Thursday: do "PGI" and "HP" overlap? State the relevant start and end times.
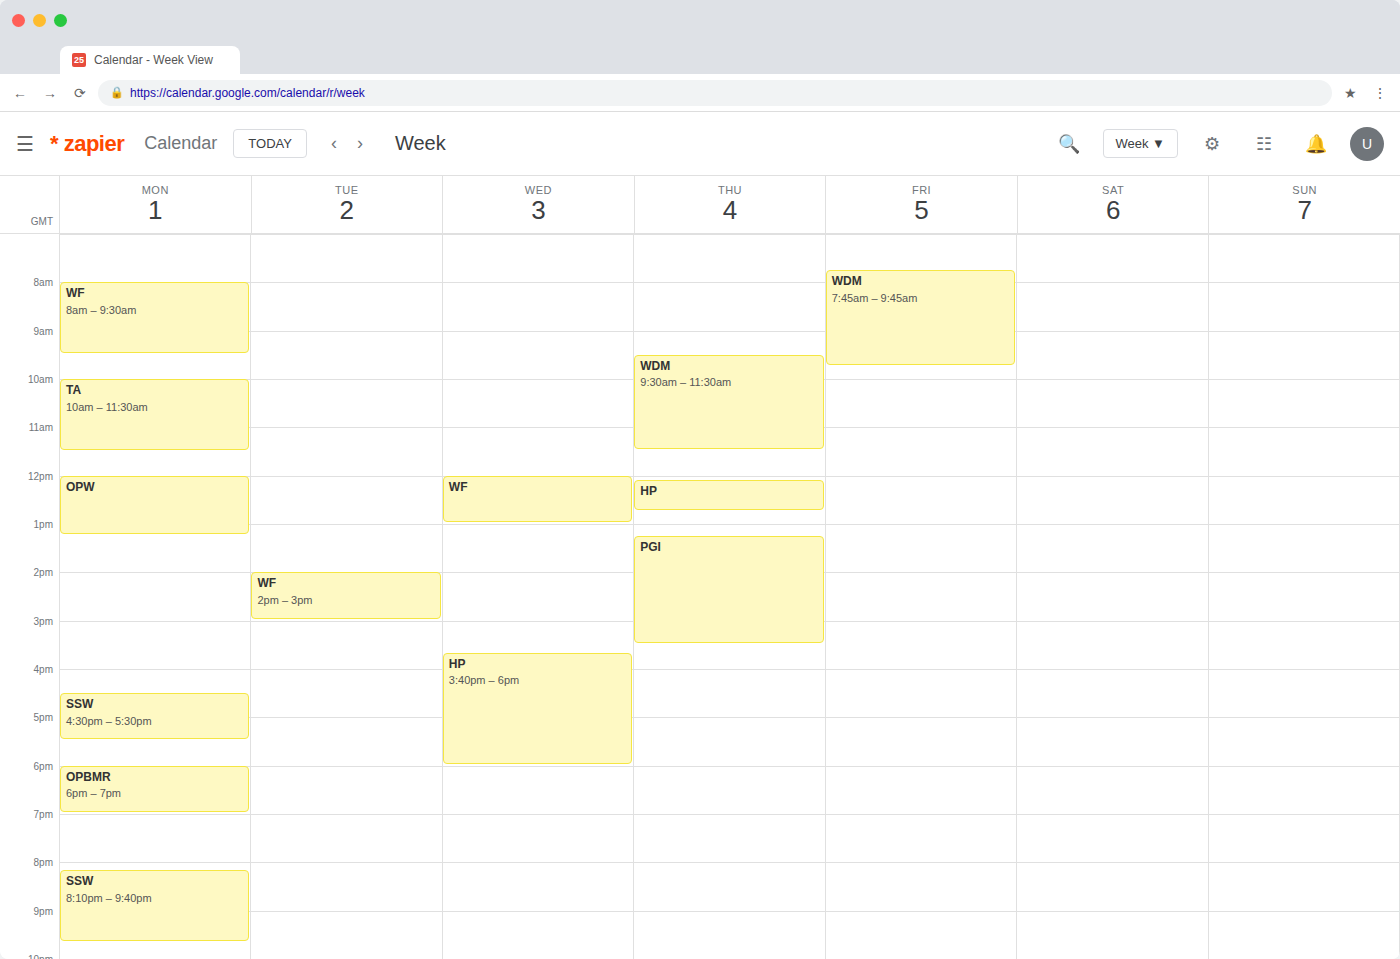
"HP" ends at 12:45 PM and "PGI" starts at 1:15 PM -- no overlap.